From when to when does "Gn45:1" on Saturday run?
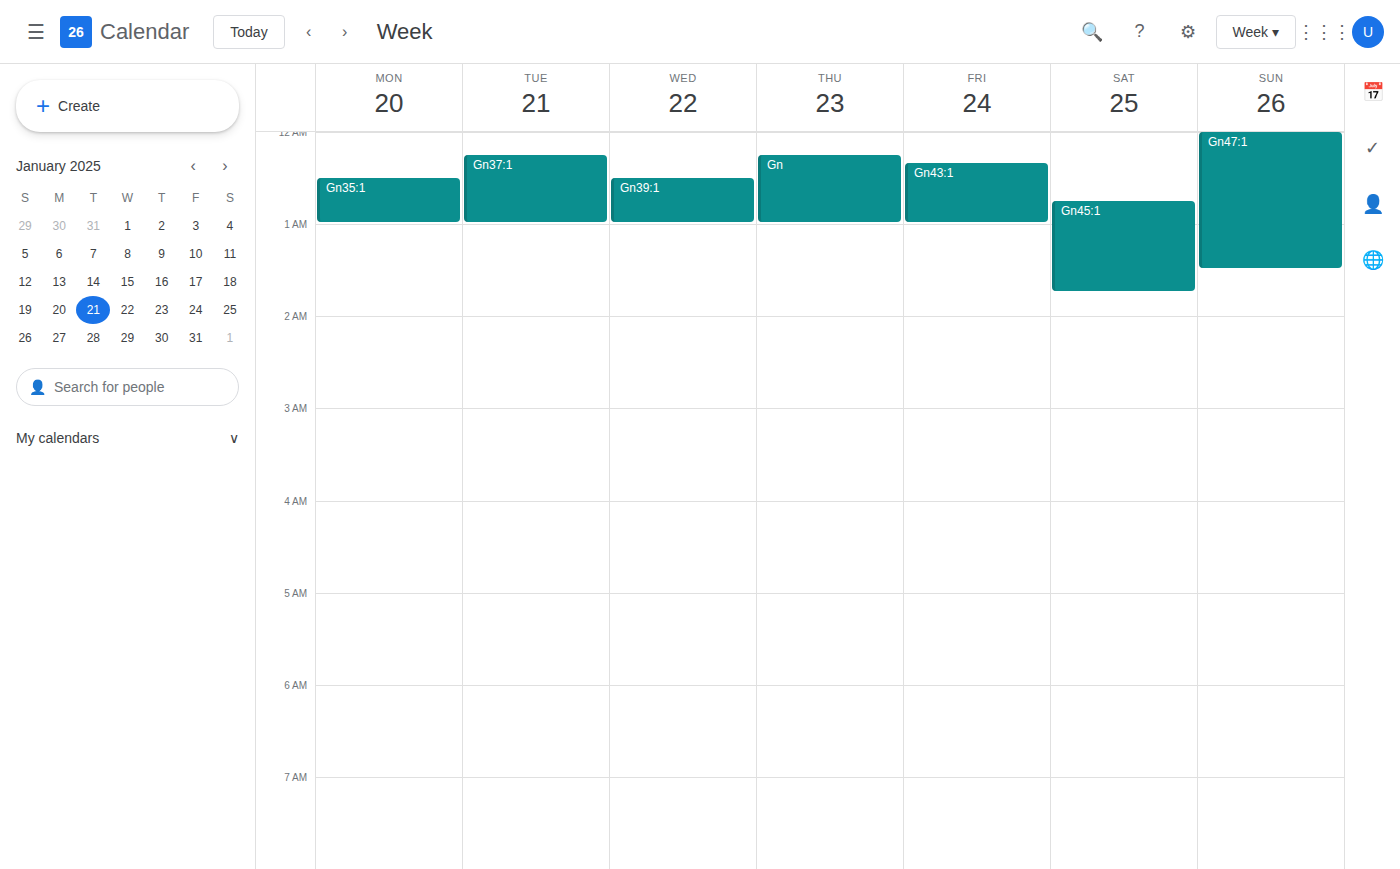
12:45 AM to 1:45 AM